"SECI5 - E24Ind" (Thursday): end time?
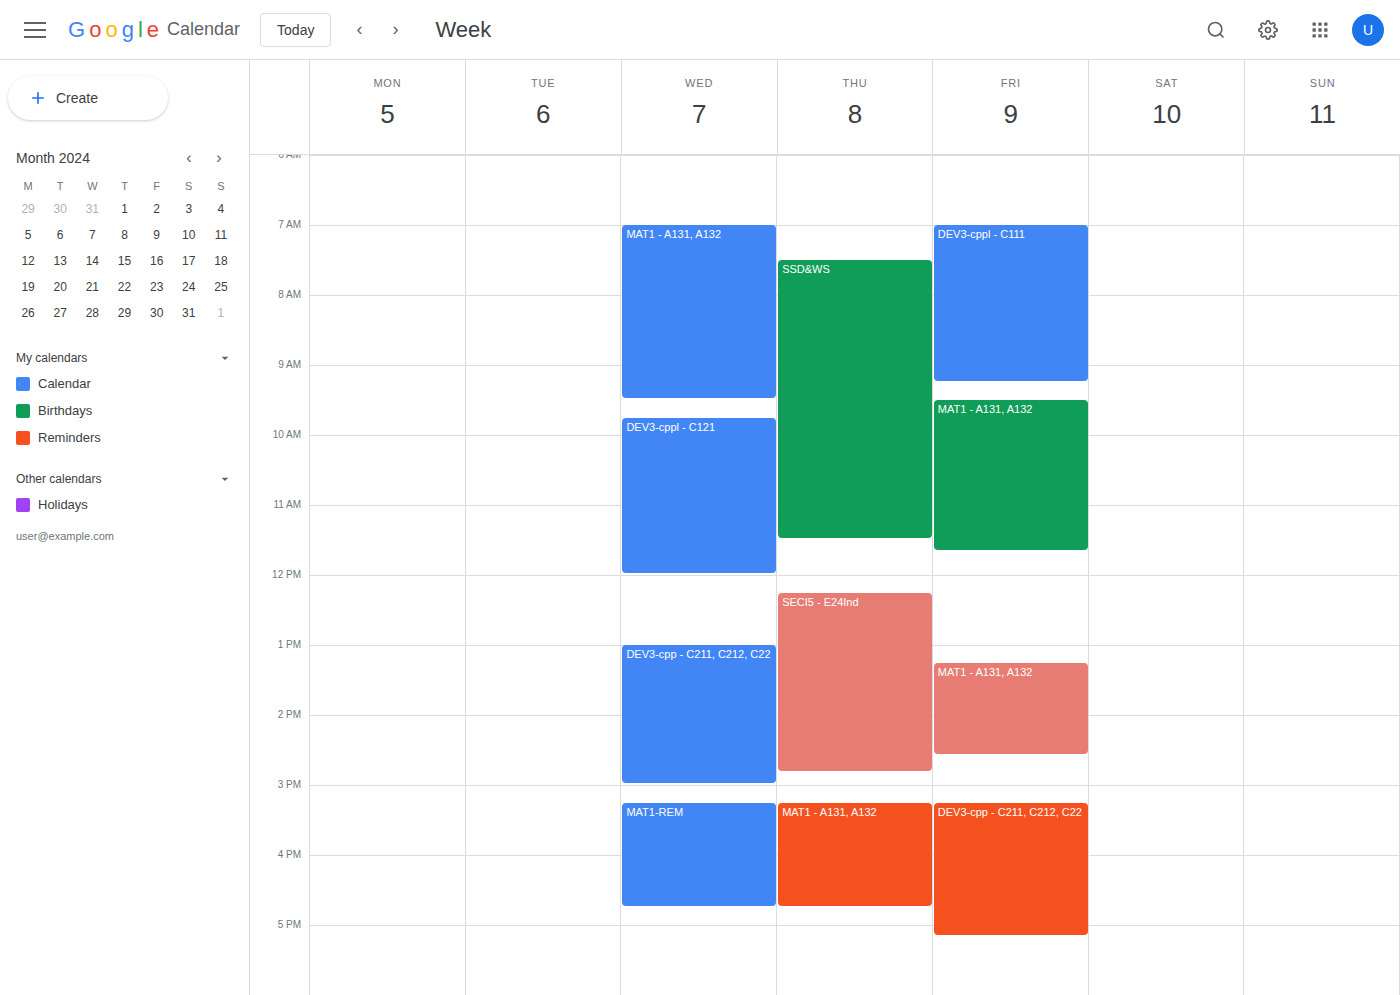
2:50 PM